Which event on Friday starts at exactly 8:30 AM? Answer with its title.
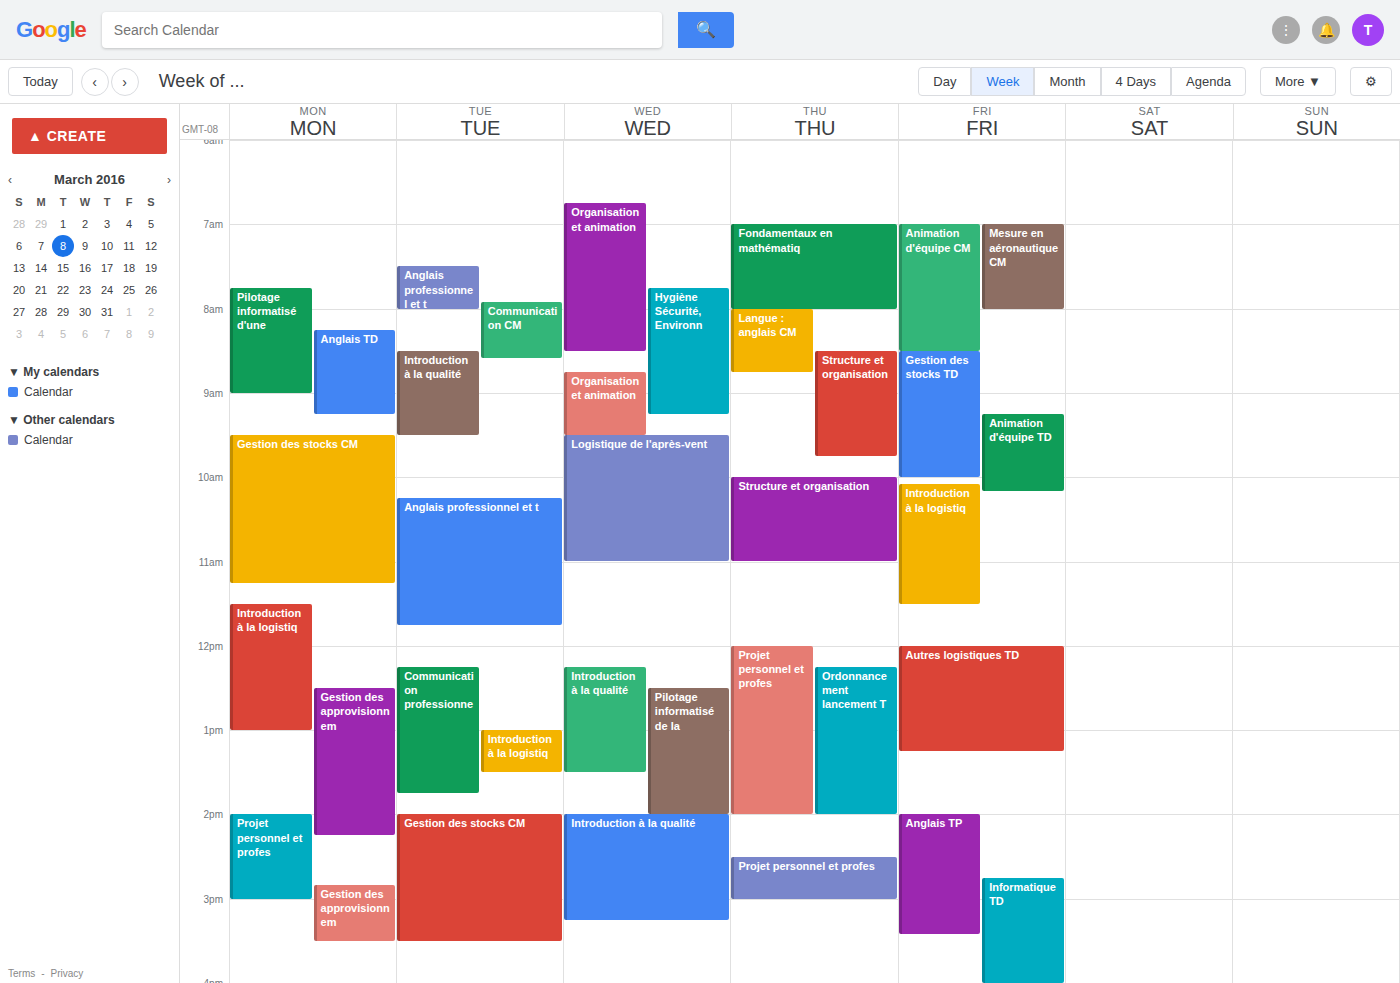
"Gestion des stocks TD"